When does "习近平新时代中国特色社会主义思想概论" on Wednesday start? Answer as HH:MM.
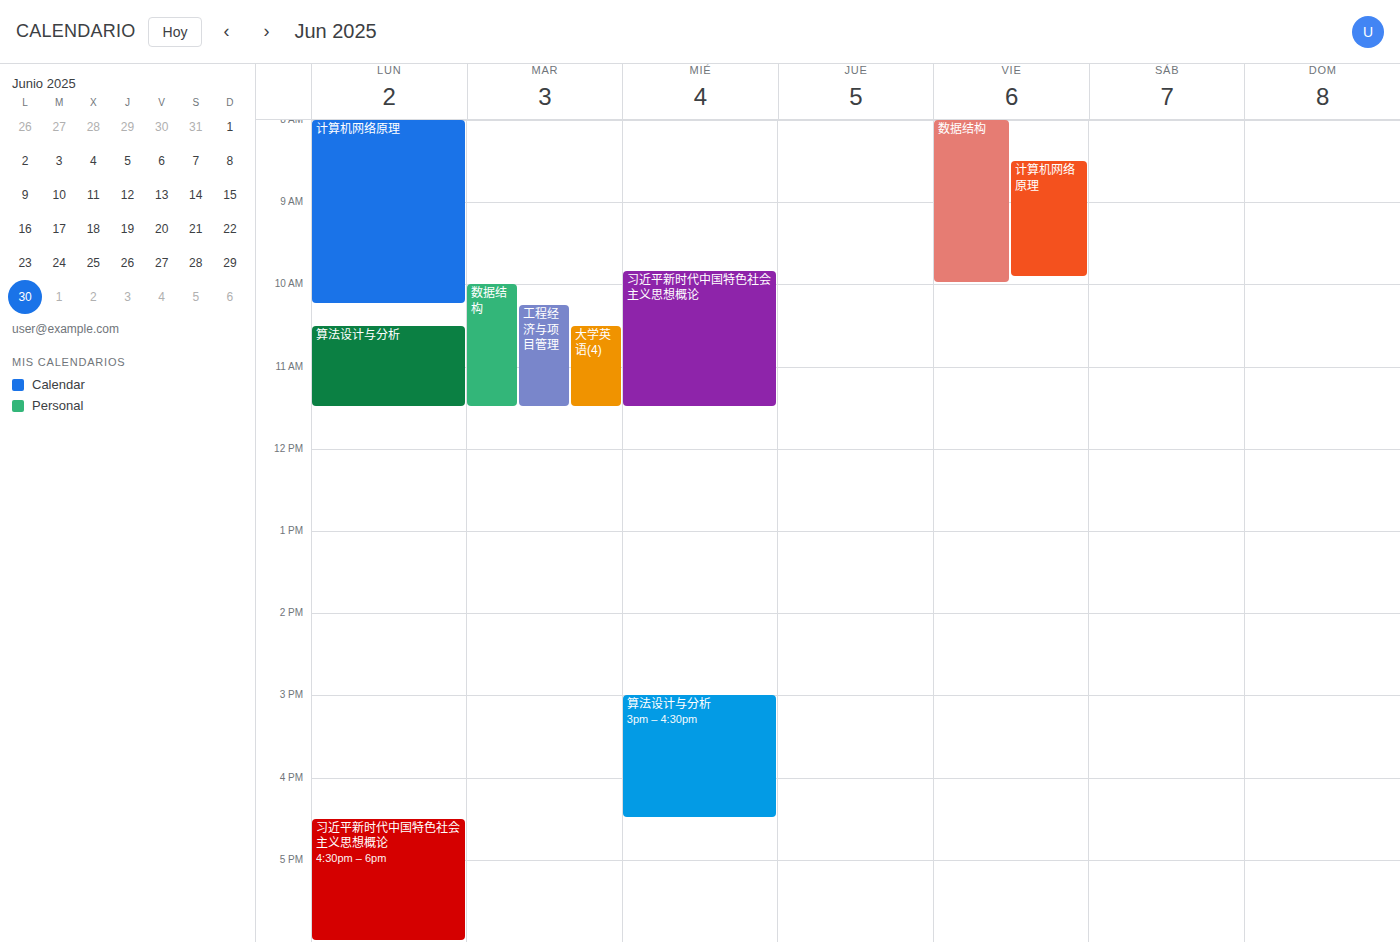
09:50